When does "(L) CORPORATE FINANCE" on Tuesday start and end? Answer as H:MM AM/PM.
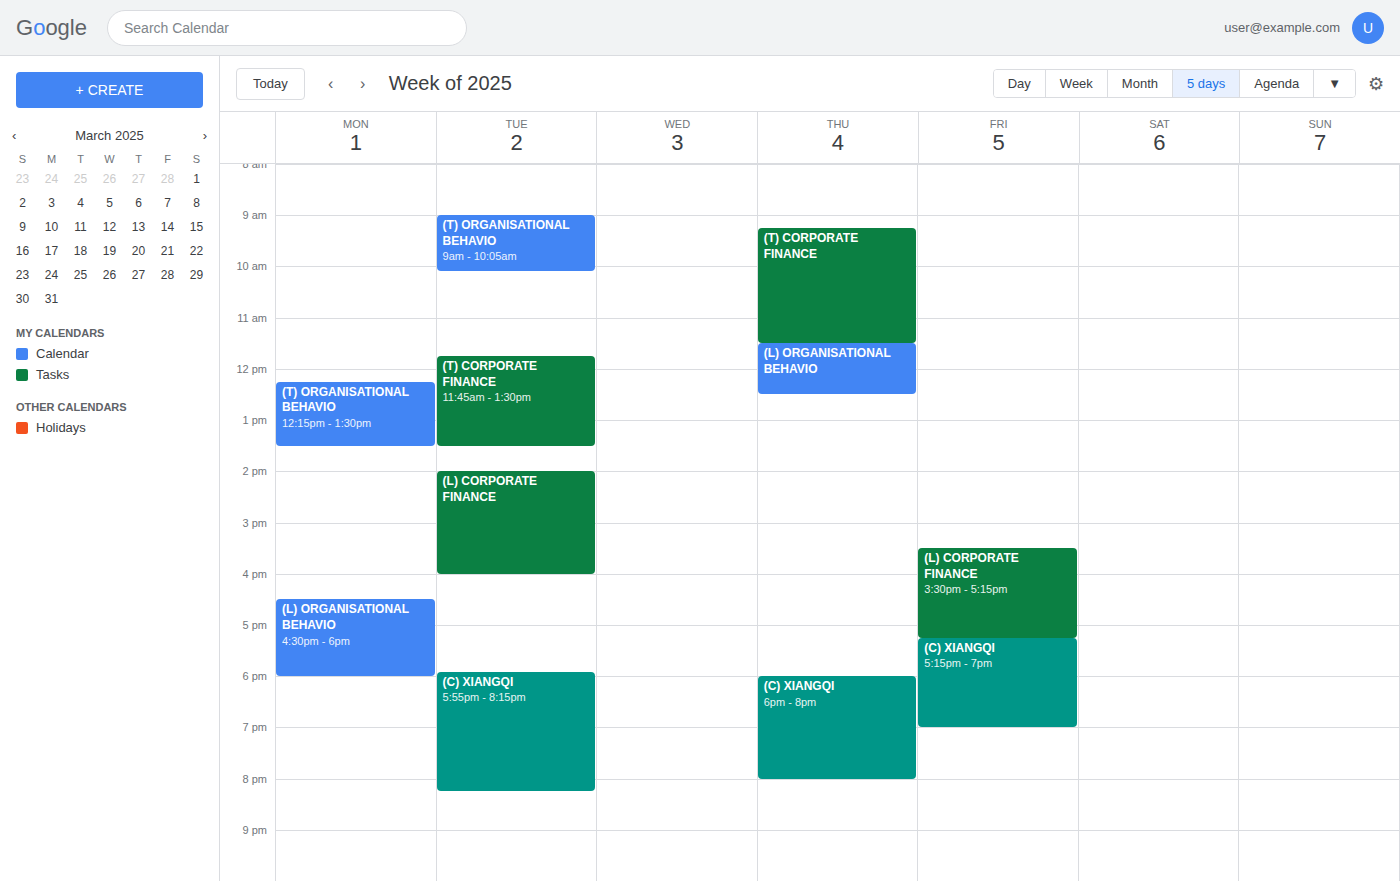
2:00 PM to 4:00 PM